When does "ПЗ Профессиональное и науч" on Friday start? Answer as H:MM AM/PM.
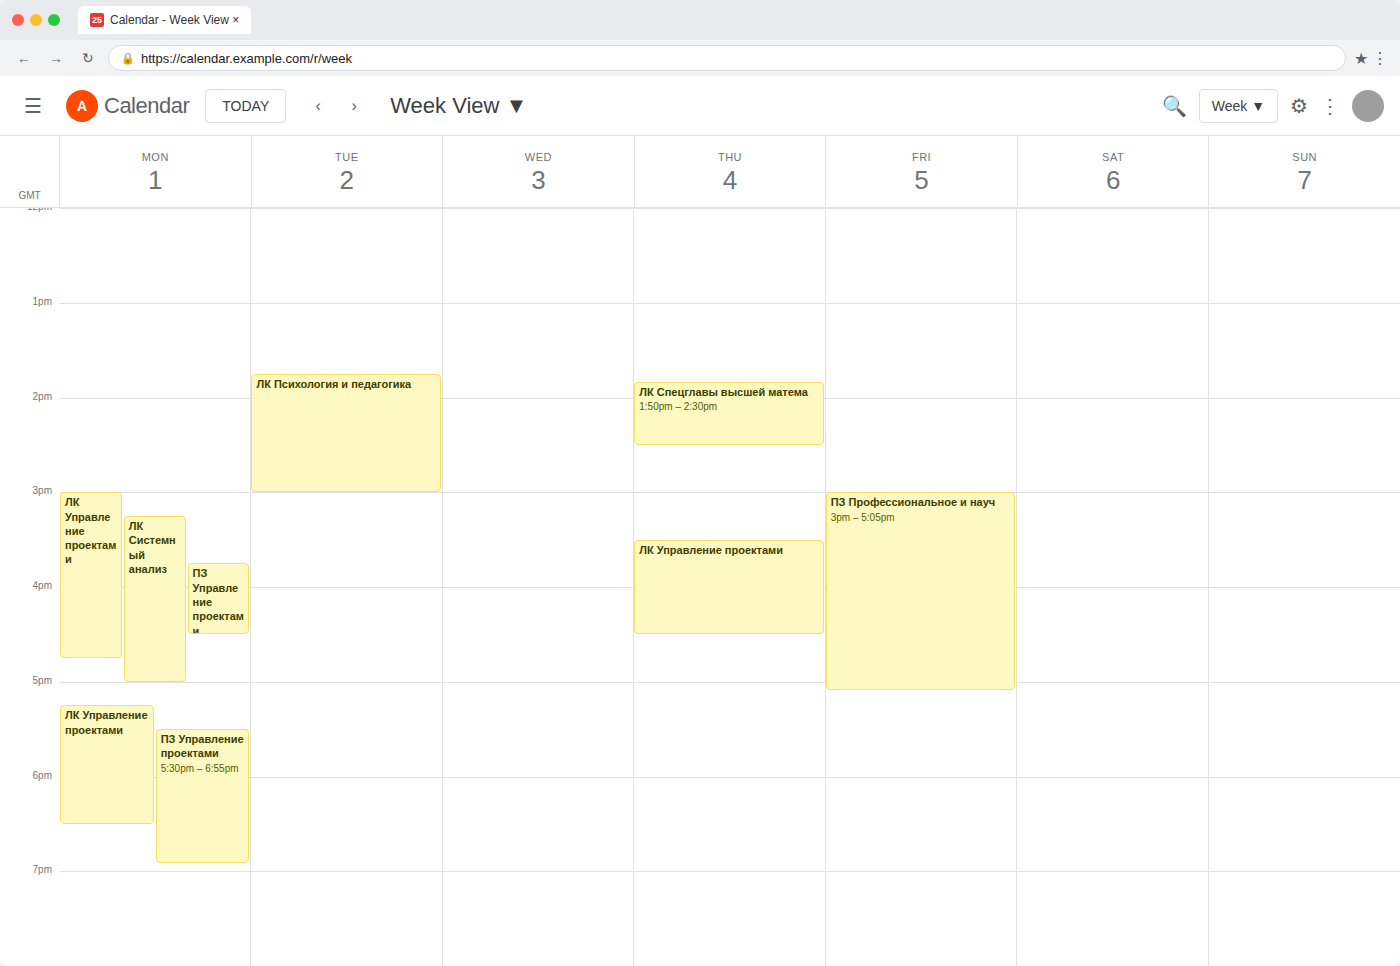
3:00 PM